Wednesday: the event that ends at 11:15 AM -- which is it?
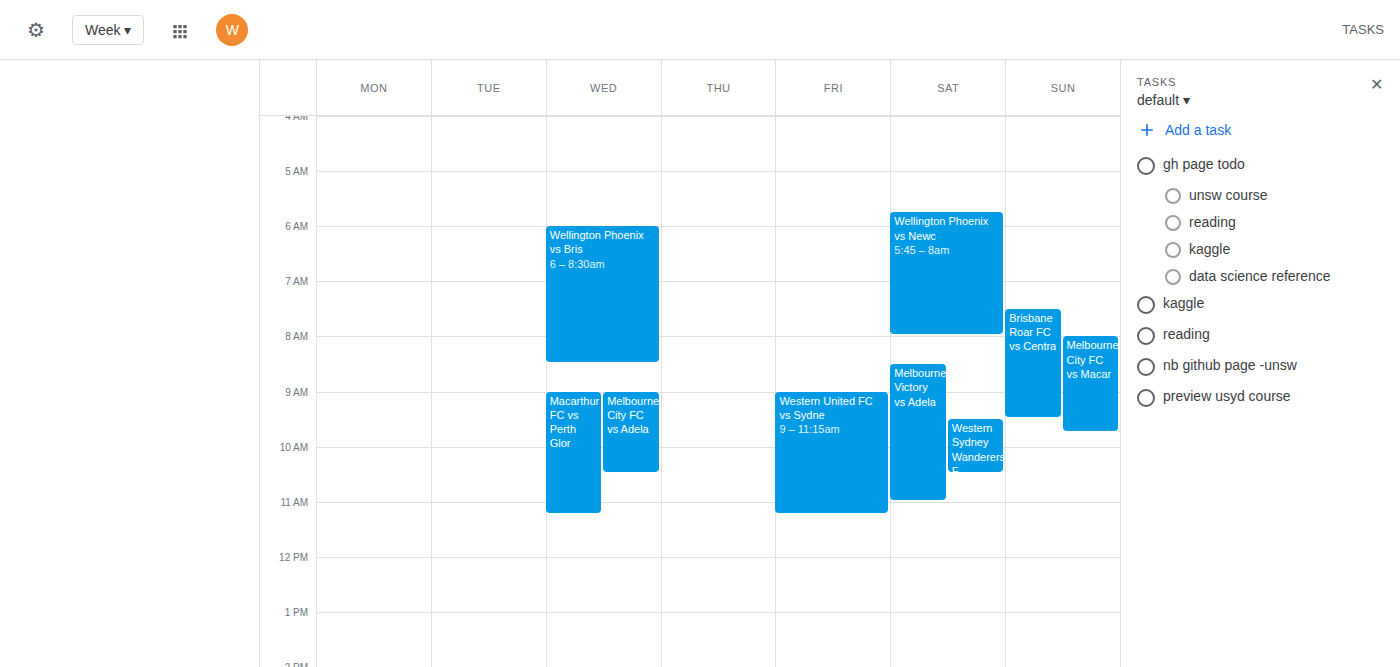
"Macarthur FC vs Perth Glor"